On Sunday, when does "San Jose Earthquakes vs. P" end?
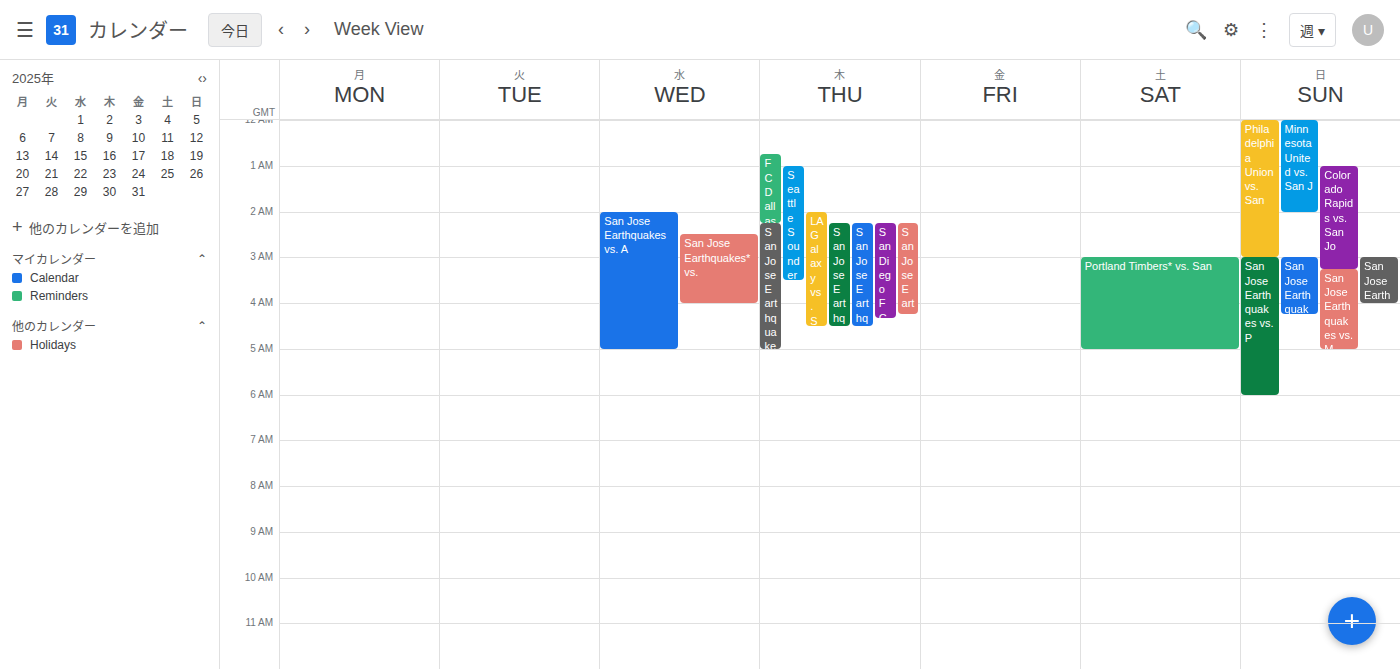
6:00 AM